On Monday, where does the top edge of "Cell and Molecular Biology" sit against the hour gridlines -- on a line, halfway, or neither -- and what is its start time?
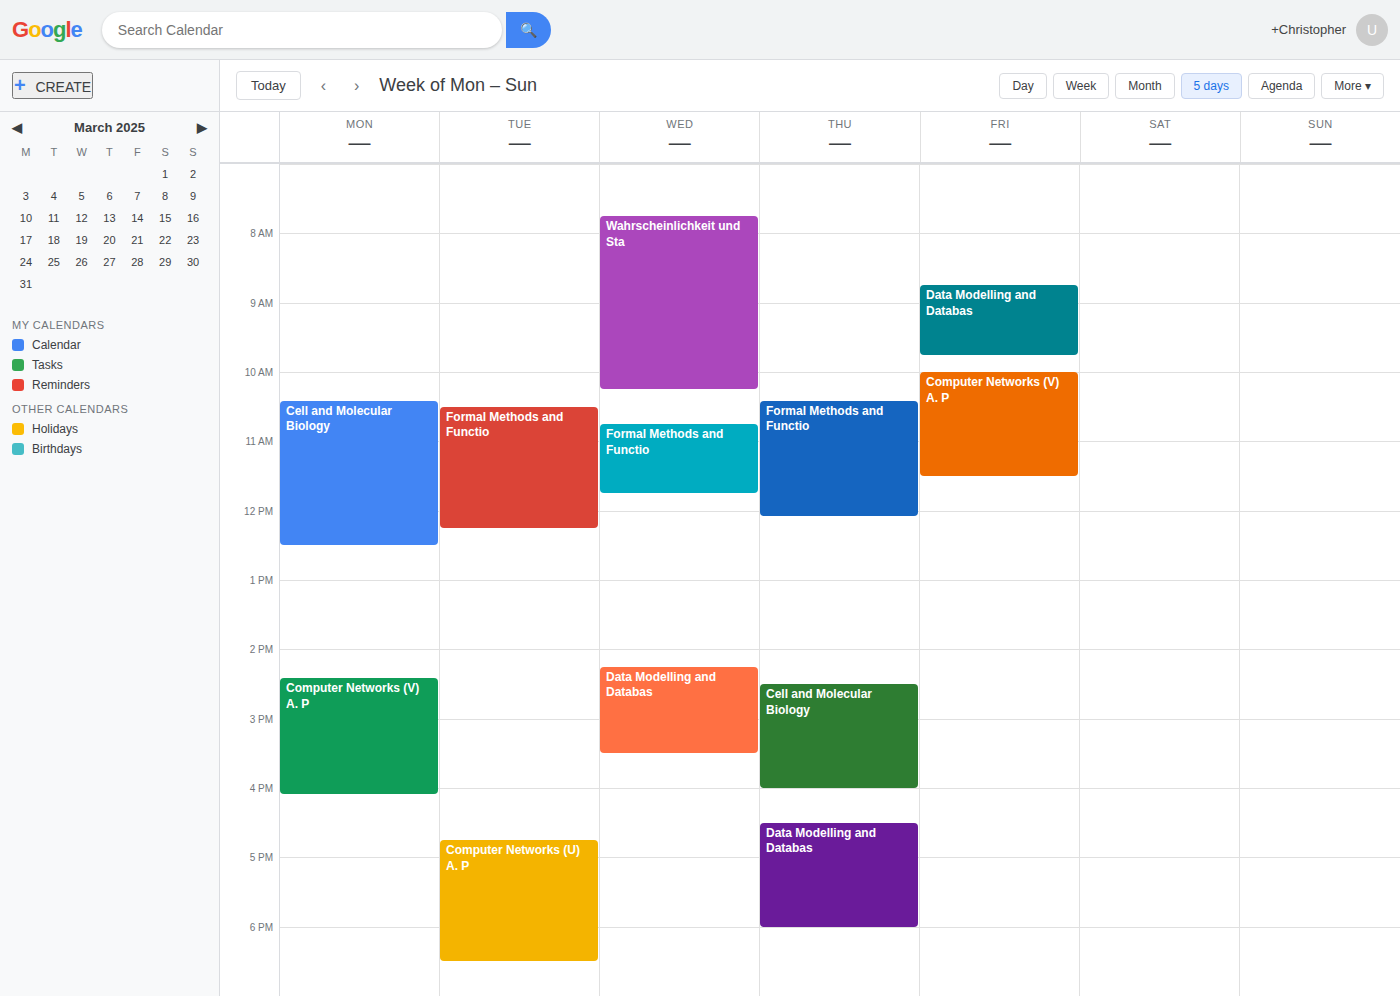
10:25 AM -- neither: 25 minutes below the 10 AM line and 35 minutes above the 11 AM line.